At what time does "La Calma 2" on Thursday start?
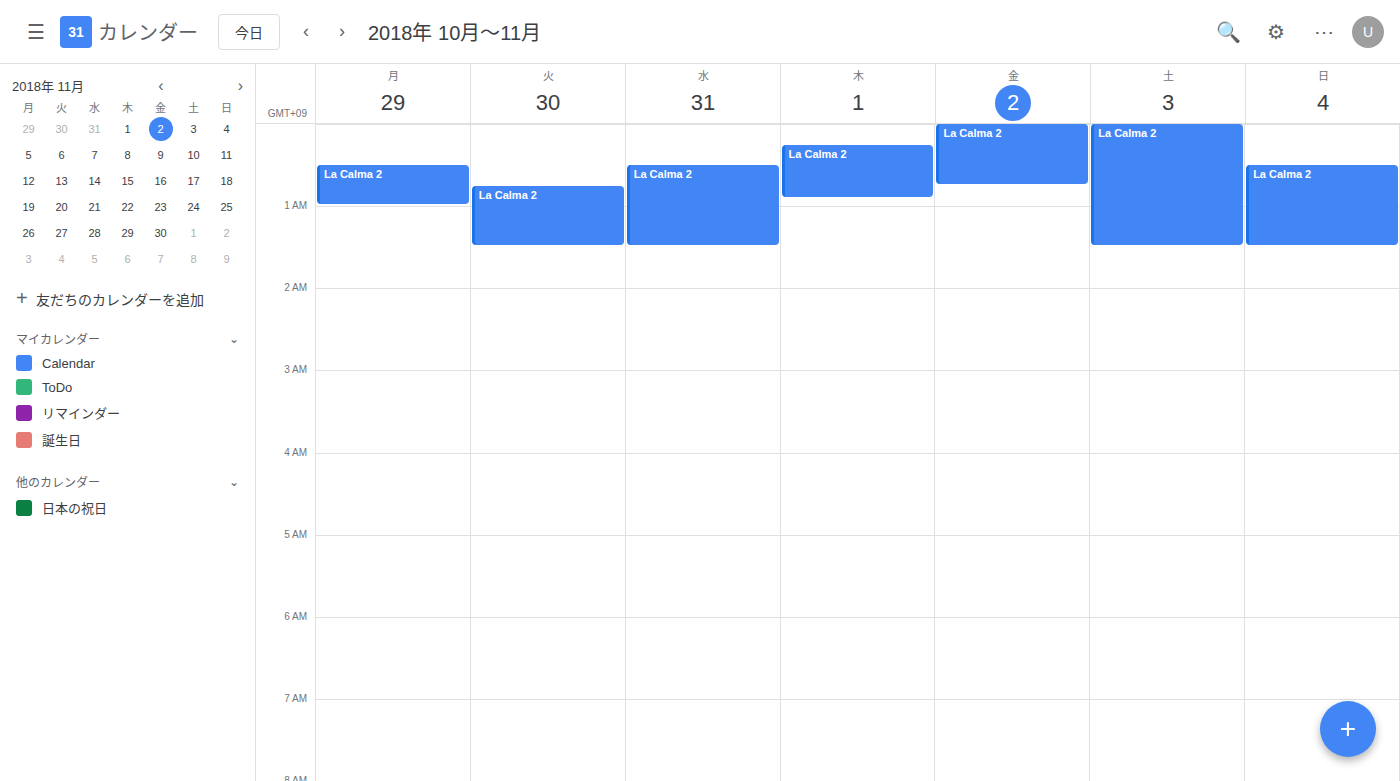
12:15 AM